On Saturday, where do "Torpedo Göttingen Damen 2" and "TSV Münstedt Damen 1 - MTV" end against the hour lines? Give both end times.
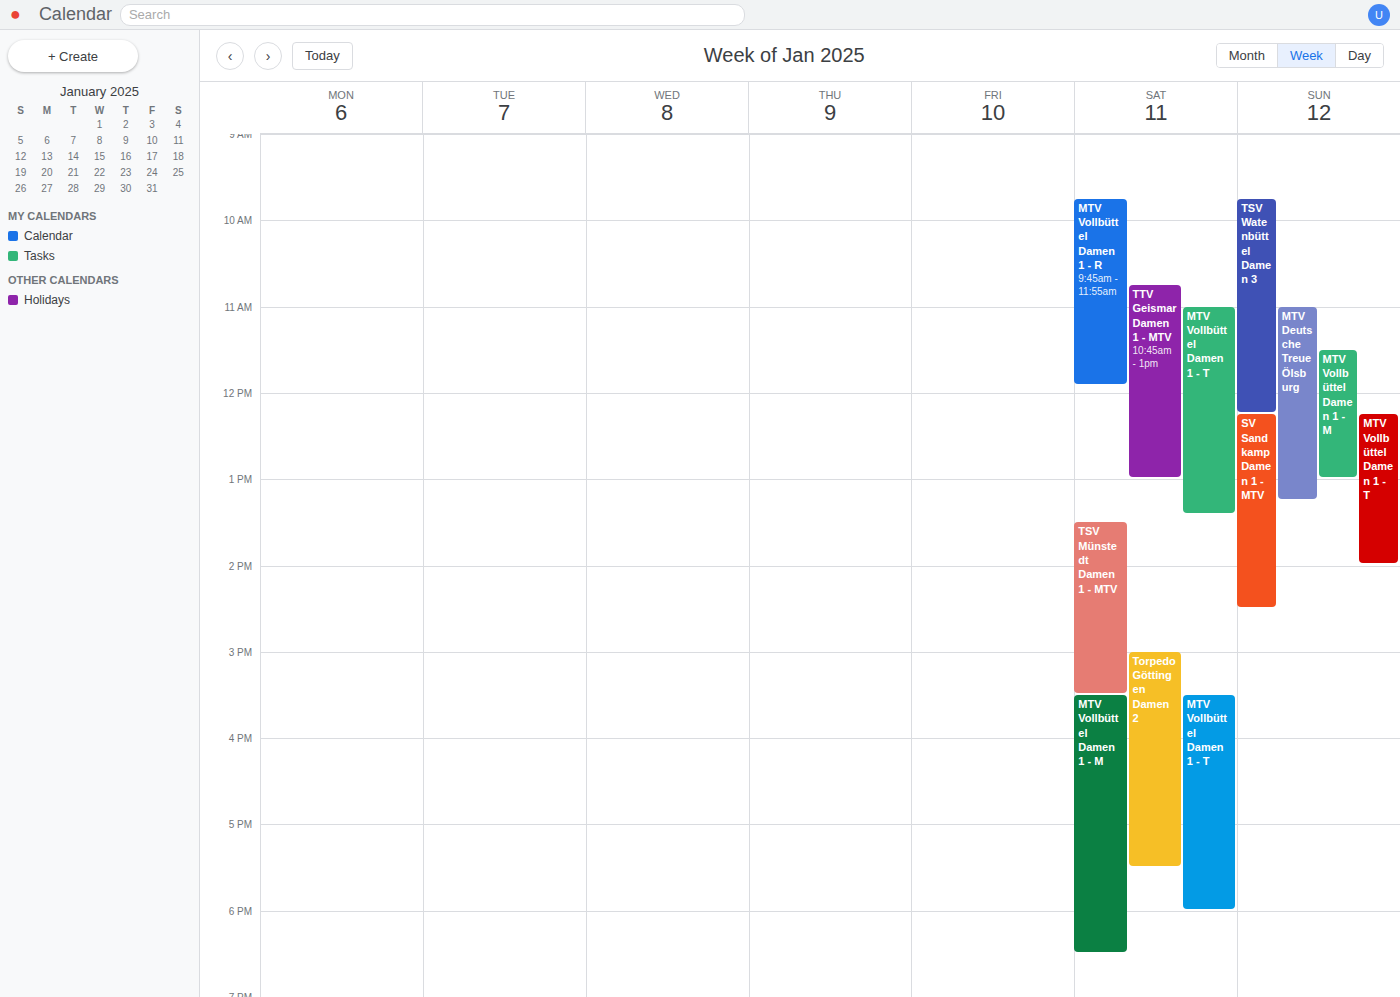
"Torpedo Göttingen Damen 2": 5:30 PM, halfway between the 5 PM and 6 PM lines. "TSV Münstedt Damen 1 - MTV": 3:30 PM, halfway between the 3 PM and 4 PM lines.